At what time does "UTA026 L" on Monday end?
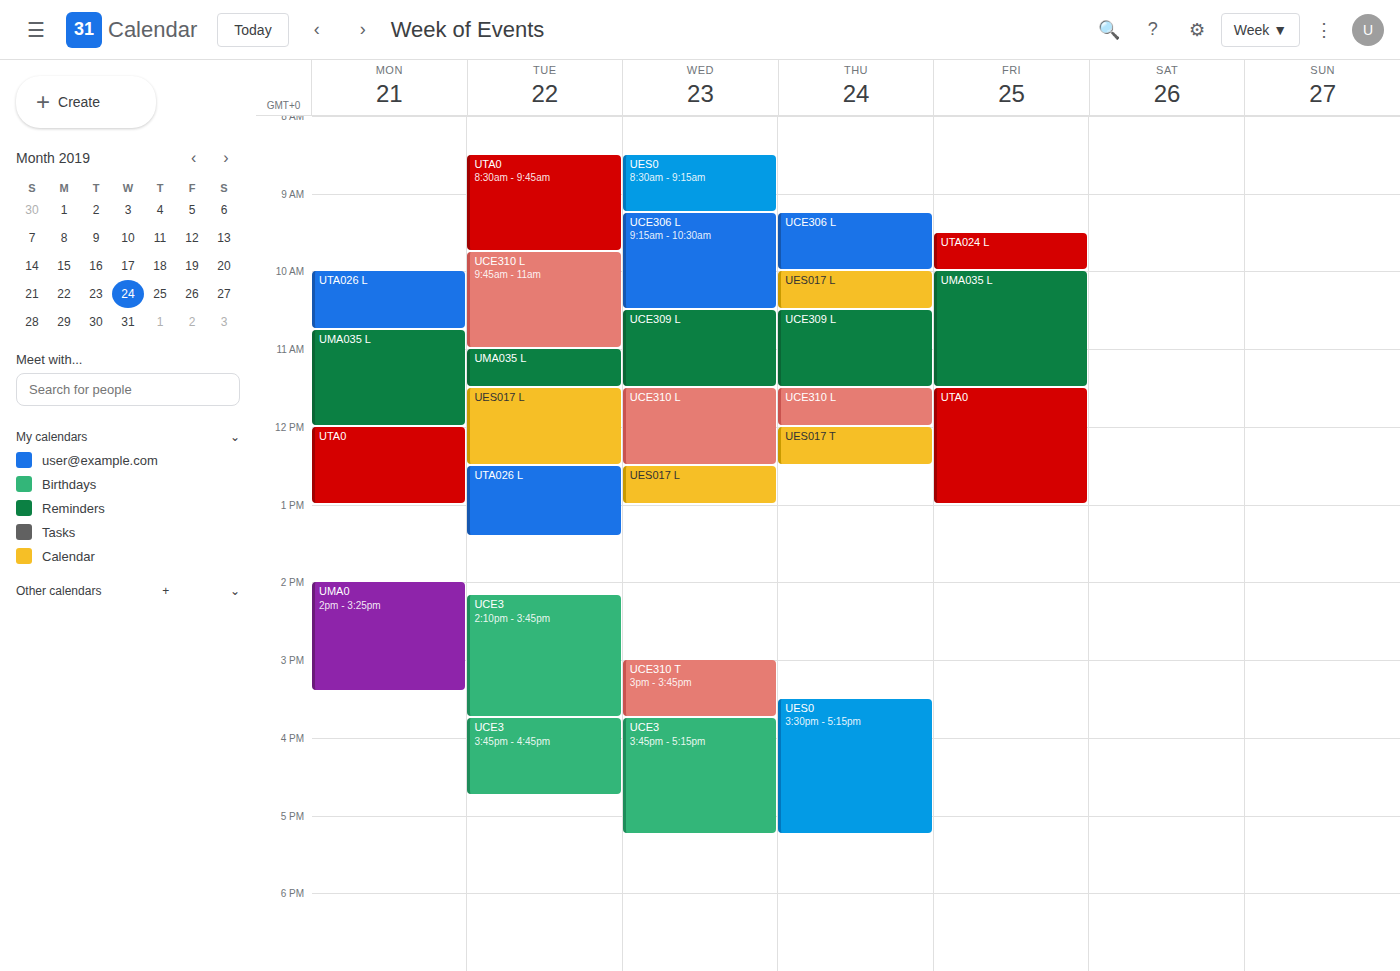
10:45 AM